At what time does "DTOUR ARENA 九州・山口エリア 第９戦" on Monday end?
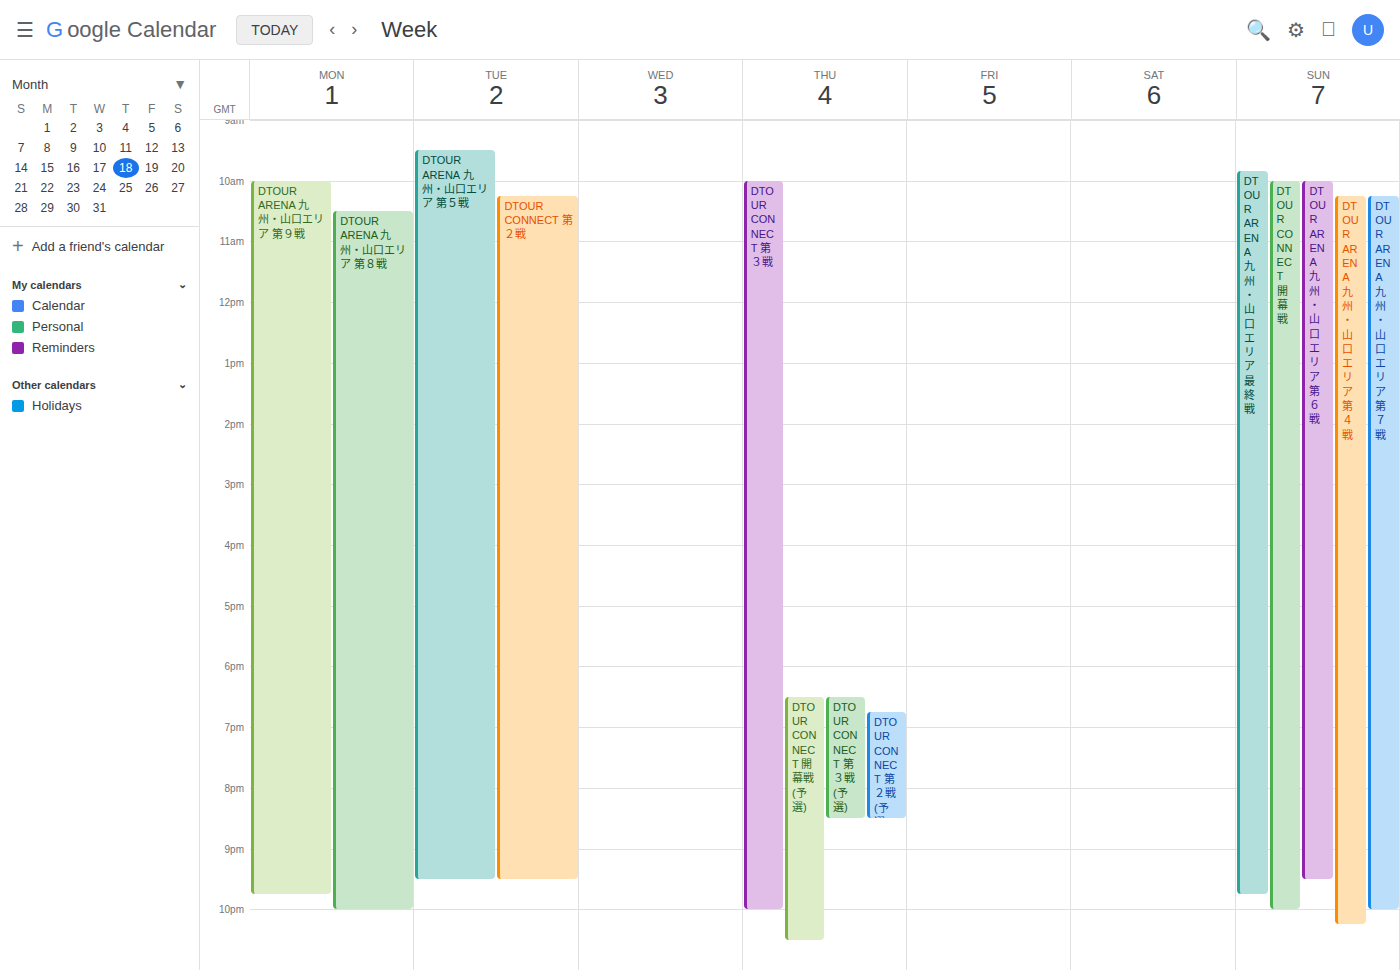
9:45 PM